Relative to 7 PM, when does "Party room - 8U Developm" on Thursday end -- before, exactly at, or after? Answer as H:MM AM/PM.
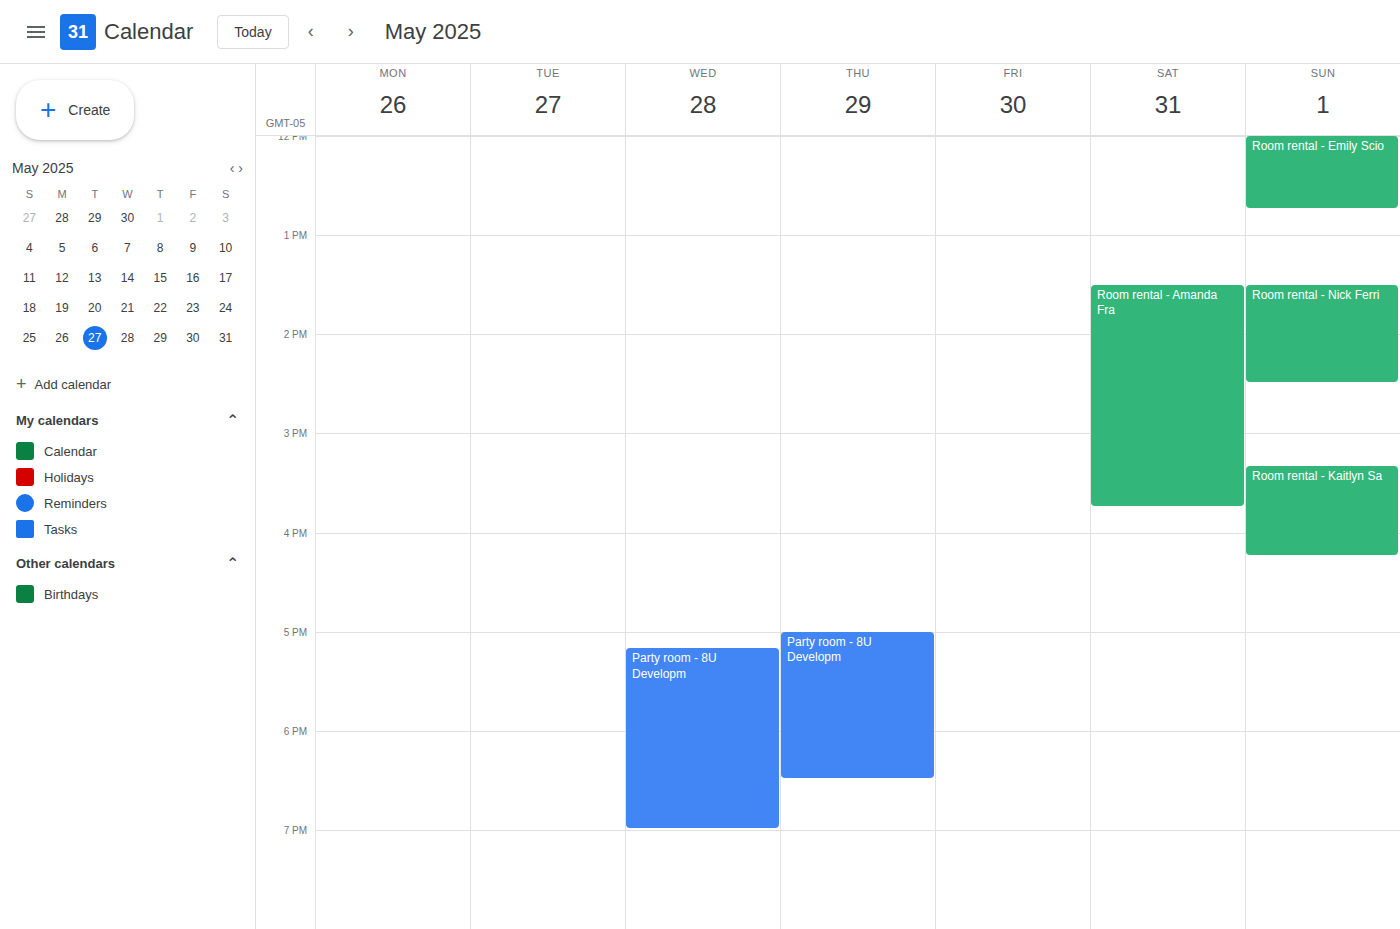
6:30 PM -- before 7 PM, 30 minutes above the 7 PM line.